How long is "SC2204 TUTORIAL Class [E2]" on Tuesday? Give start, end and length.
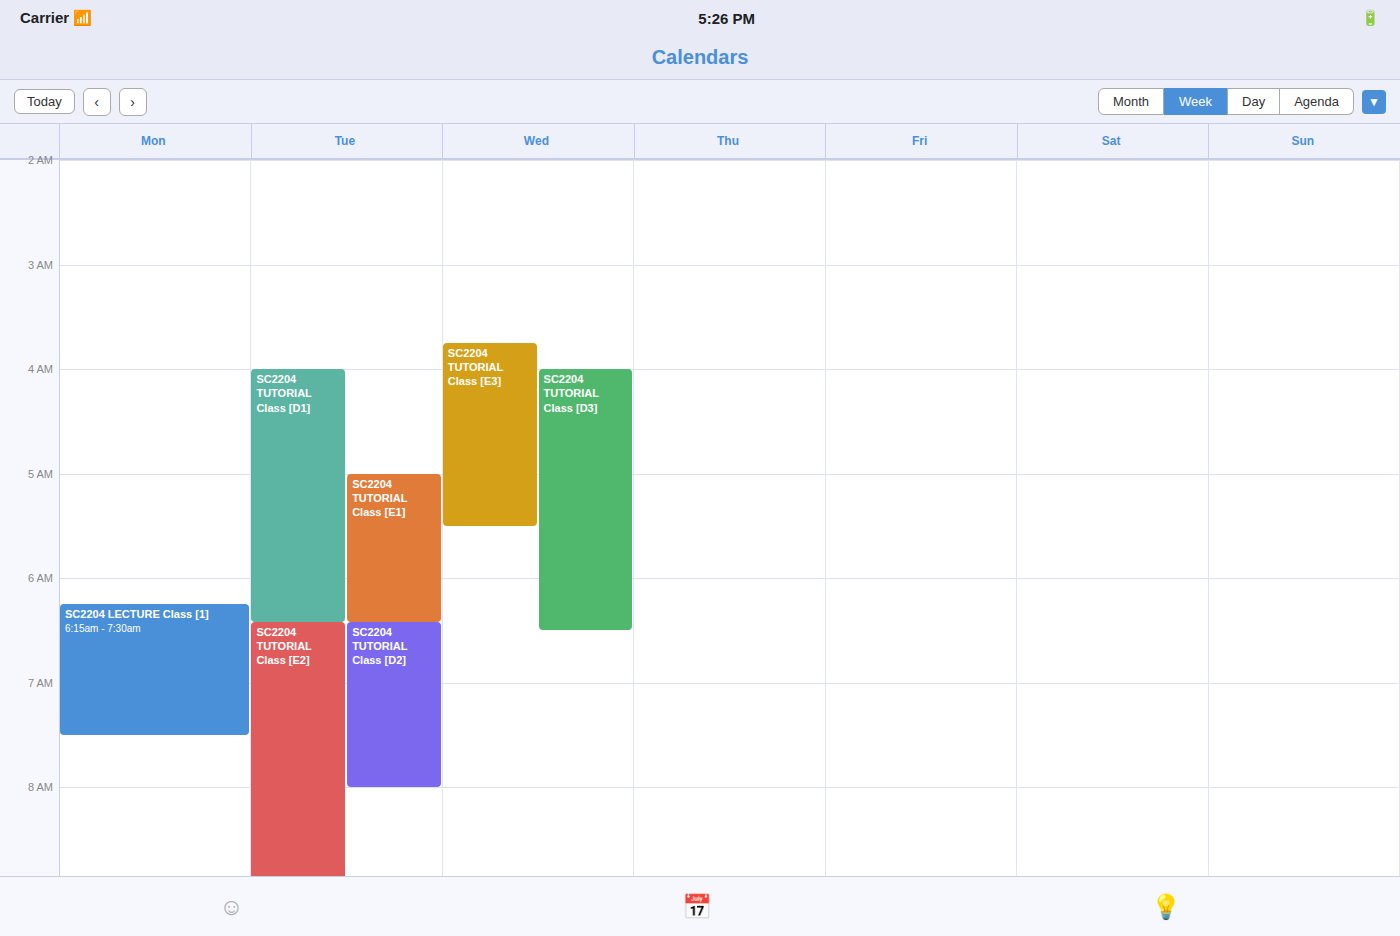
6:25 AM to 9:00 AM, 2 hours 35 minutes